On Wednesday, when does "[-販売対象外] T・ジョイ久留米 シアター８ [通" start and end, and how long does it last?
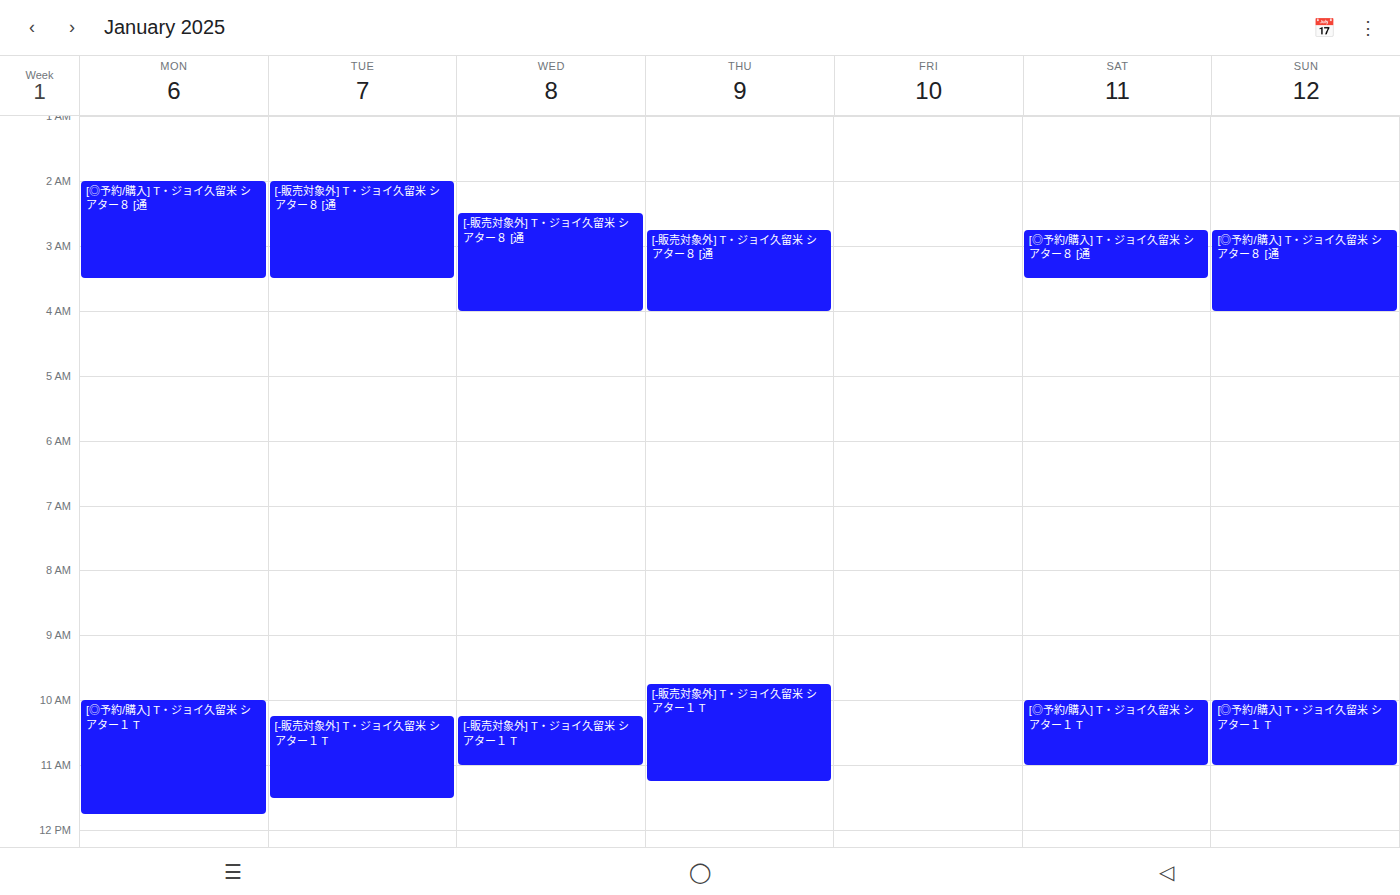
2:30 AM to 4:00 AM, 1 hour 30 minutes